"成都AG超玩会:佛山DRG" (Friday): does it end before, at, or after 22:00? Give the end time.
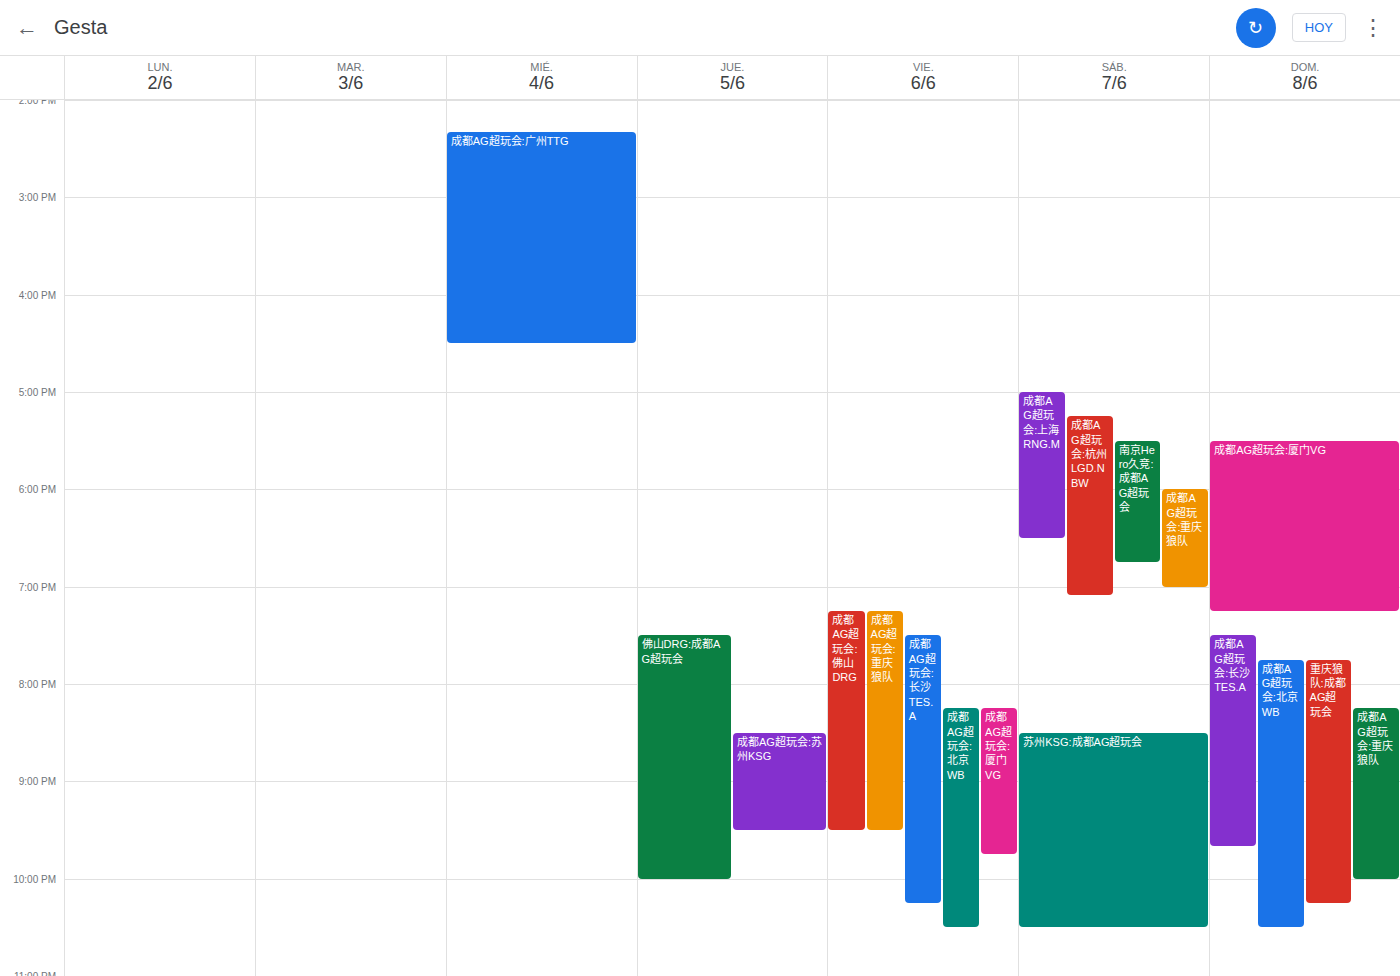
21:30 -- before 22:00, 30 minutes above the 22:00 line.